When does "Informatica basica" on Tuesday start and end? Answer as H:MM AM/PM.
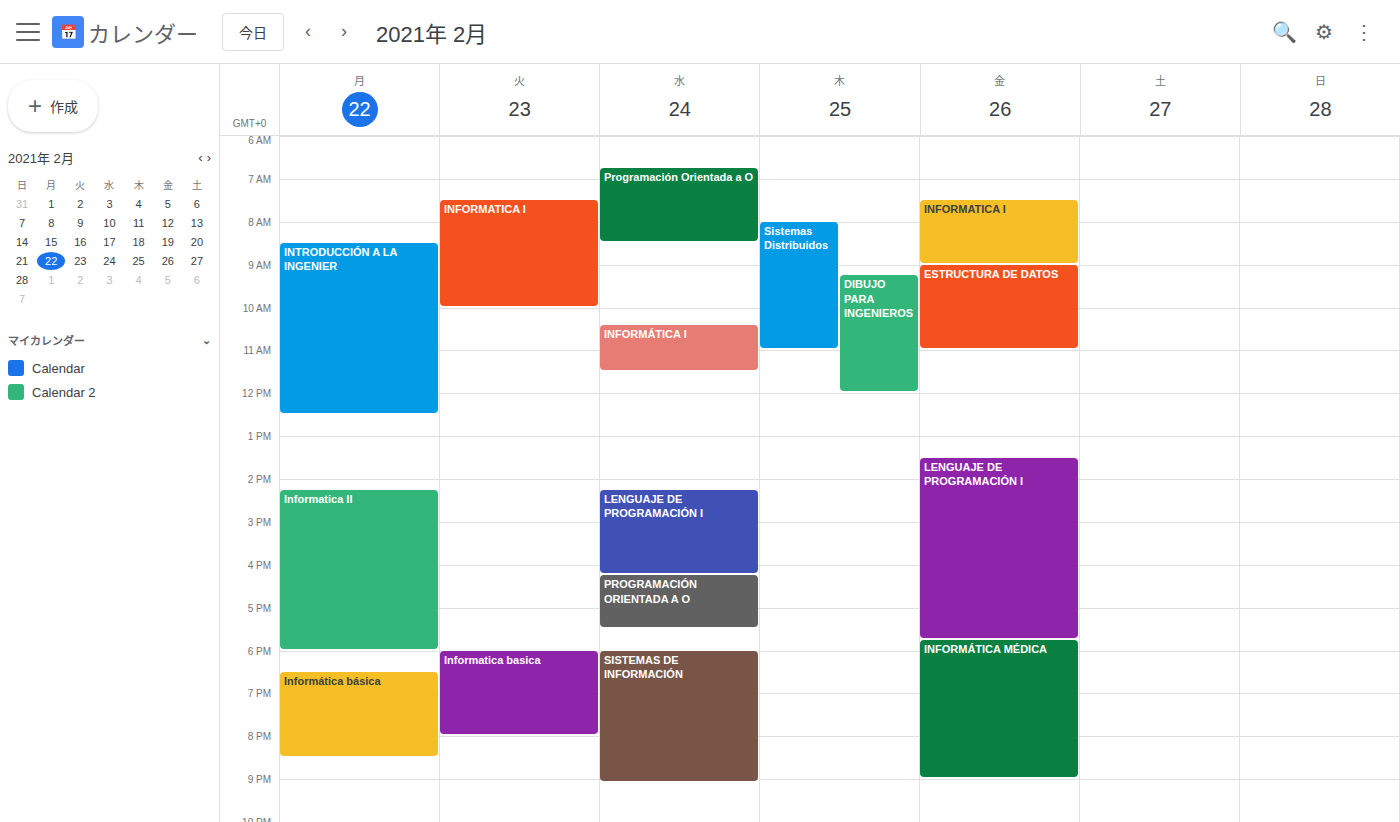
6:00 PM to 8:00 PM